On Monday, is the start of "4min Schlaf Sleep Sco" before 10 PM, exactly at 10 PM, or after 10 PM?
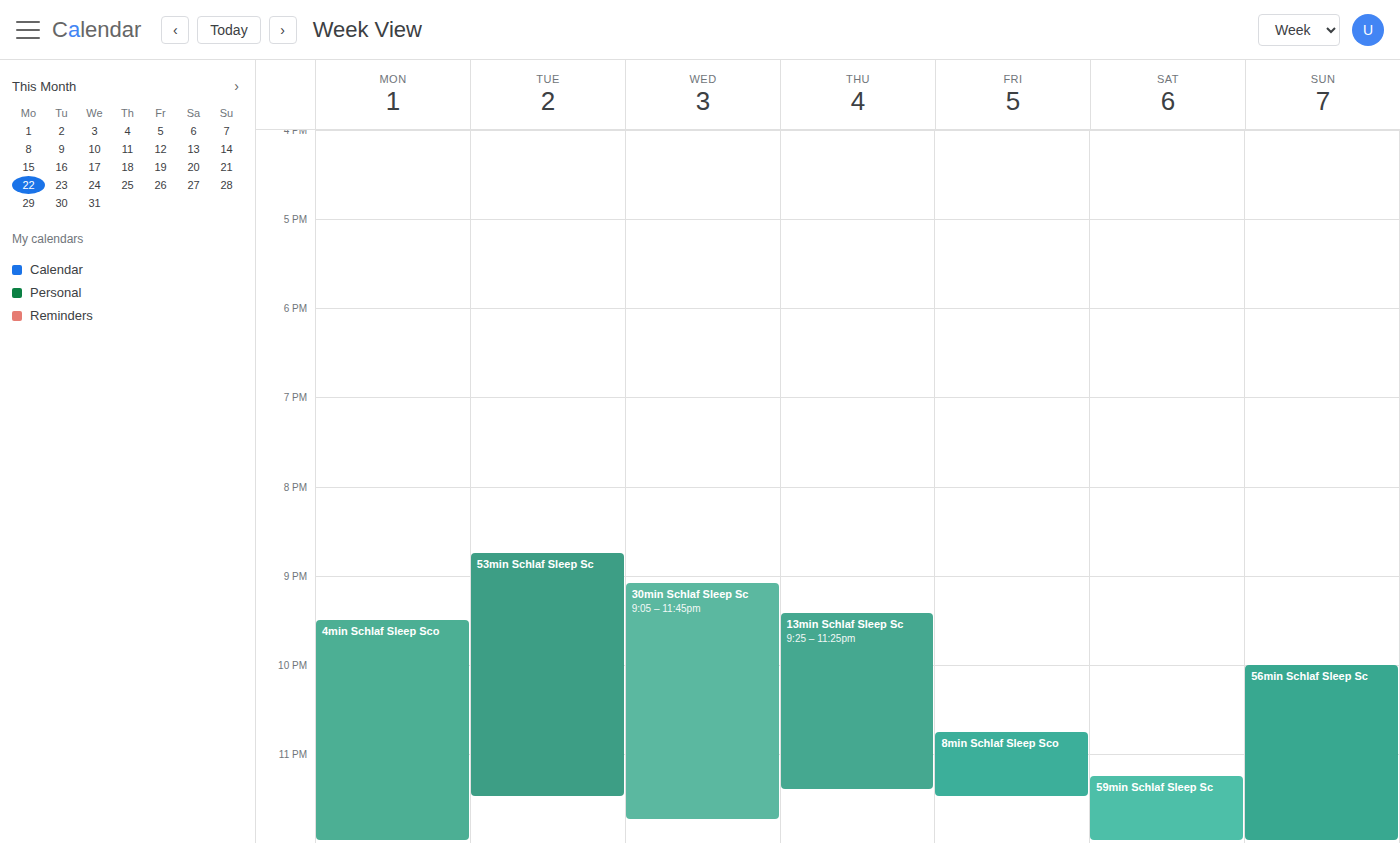
9:30 PM -- before 10 PM, 30 minutes above the 10 PM line.